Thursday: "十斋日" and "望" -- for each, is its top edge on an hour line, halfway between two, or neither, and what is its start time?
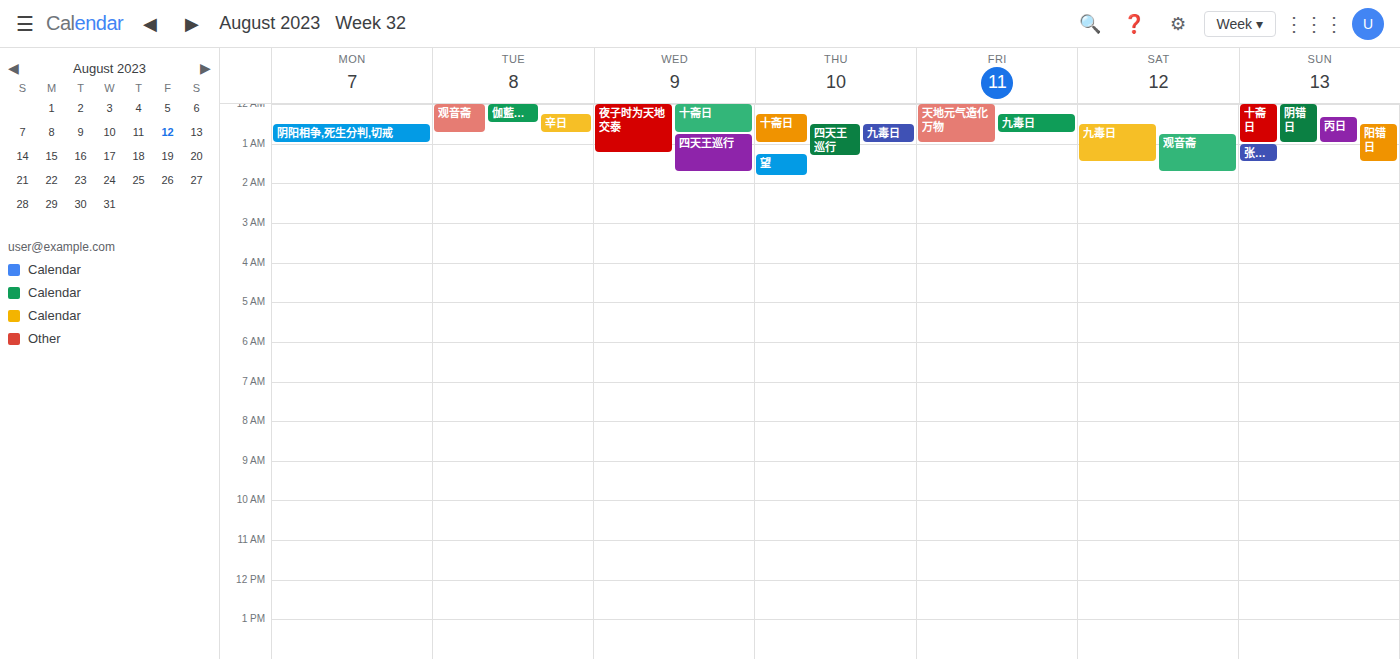
"十斋日": 12:15 AM, neither: a quarter of the way from the 12 AM line to the 1 AM line. "望": 1:15 AM, neither: a quarter of the way from the 1 AM line to the 2 AM line.